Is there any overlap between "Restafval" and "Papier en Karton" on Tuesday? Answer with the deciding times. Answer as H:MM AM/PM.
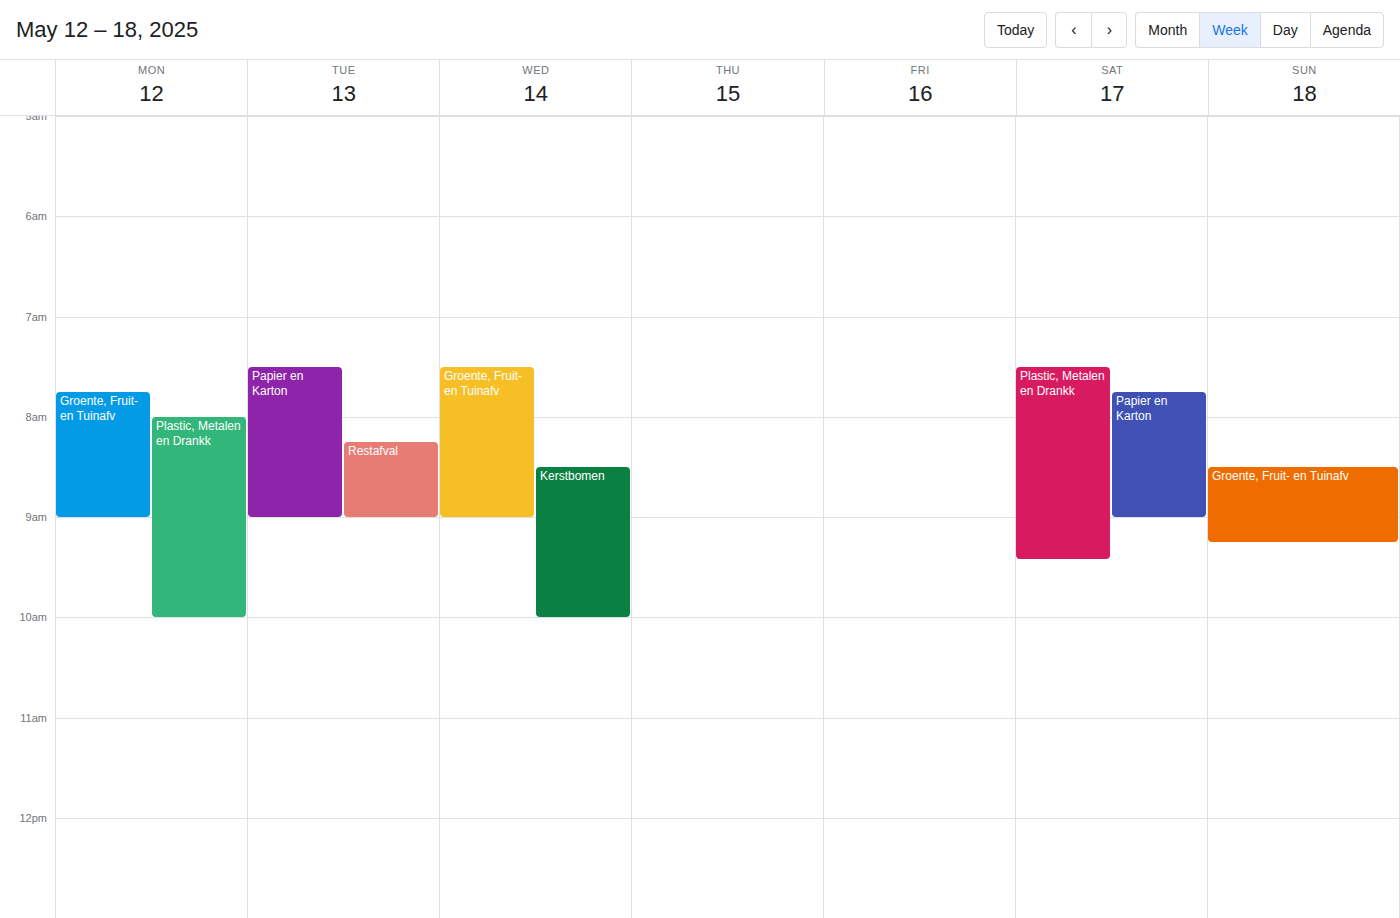
"Restafval" starts at 8:15 AM, before "Papier en Karton" ends at 9:00 AM -- they overlap.